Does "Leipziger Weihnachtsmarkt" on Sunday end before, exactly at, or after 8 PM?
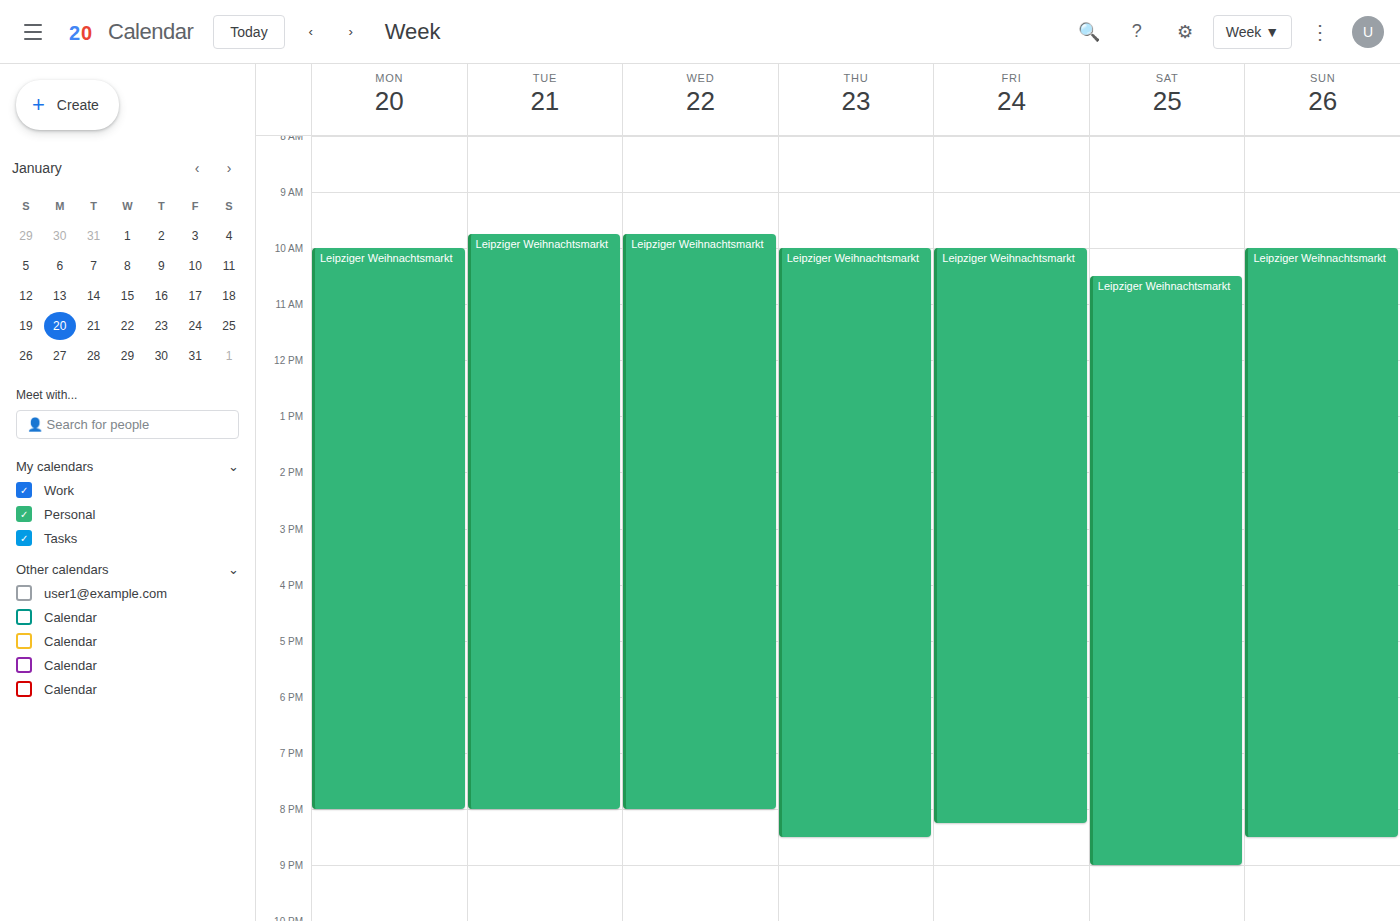
8:30 PM -- after 8 PM, 30 minutes below the 8 PM line.